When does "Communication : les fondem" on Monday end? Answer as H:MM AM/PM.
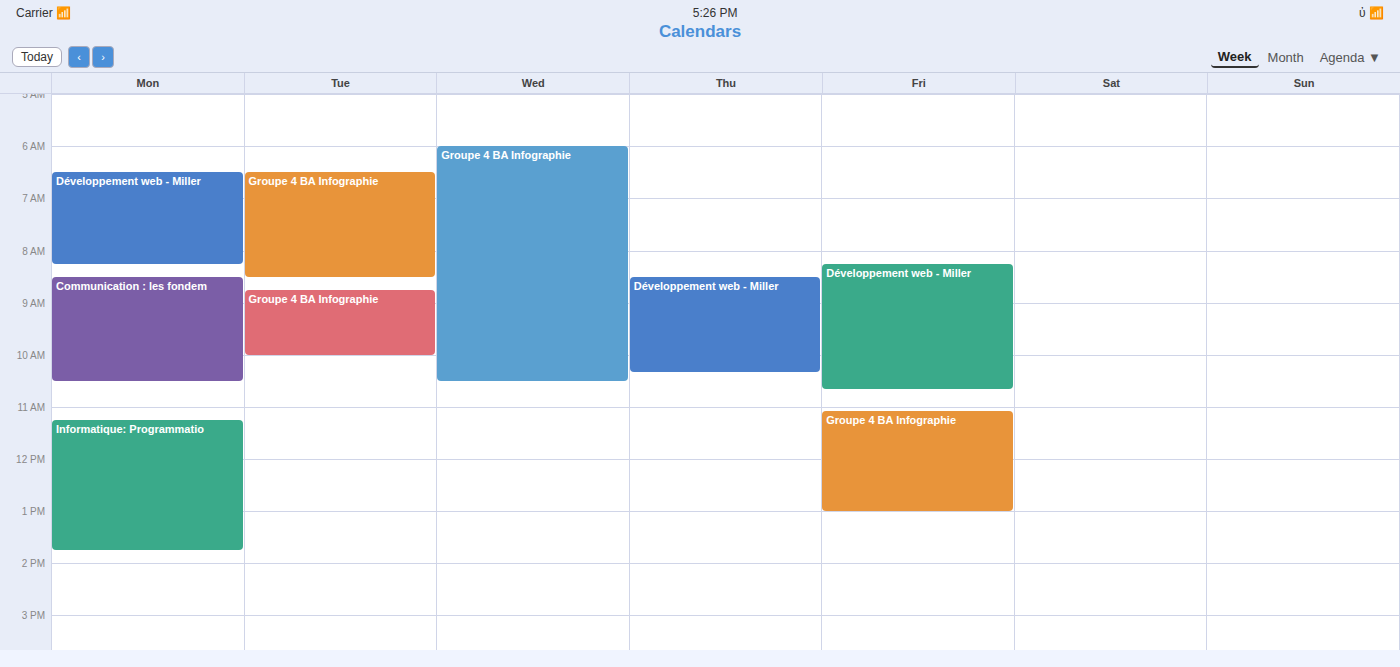
10:30 AM